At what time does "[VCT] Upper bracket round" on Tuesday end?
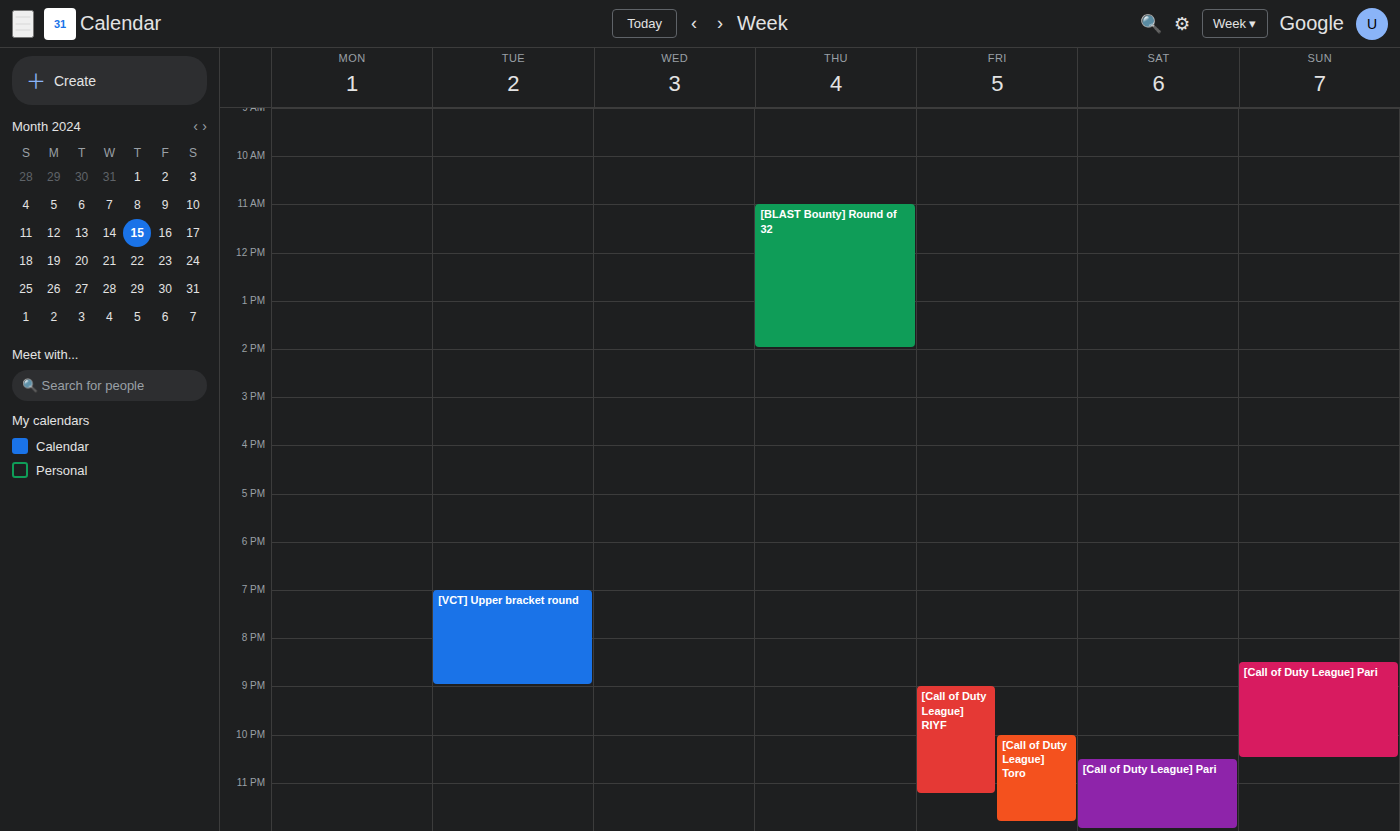
9:00 PM